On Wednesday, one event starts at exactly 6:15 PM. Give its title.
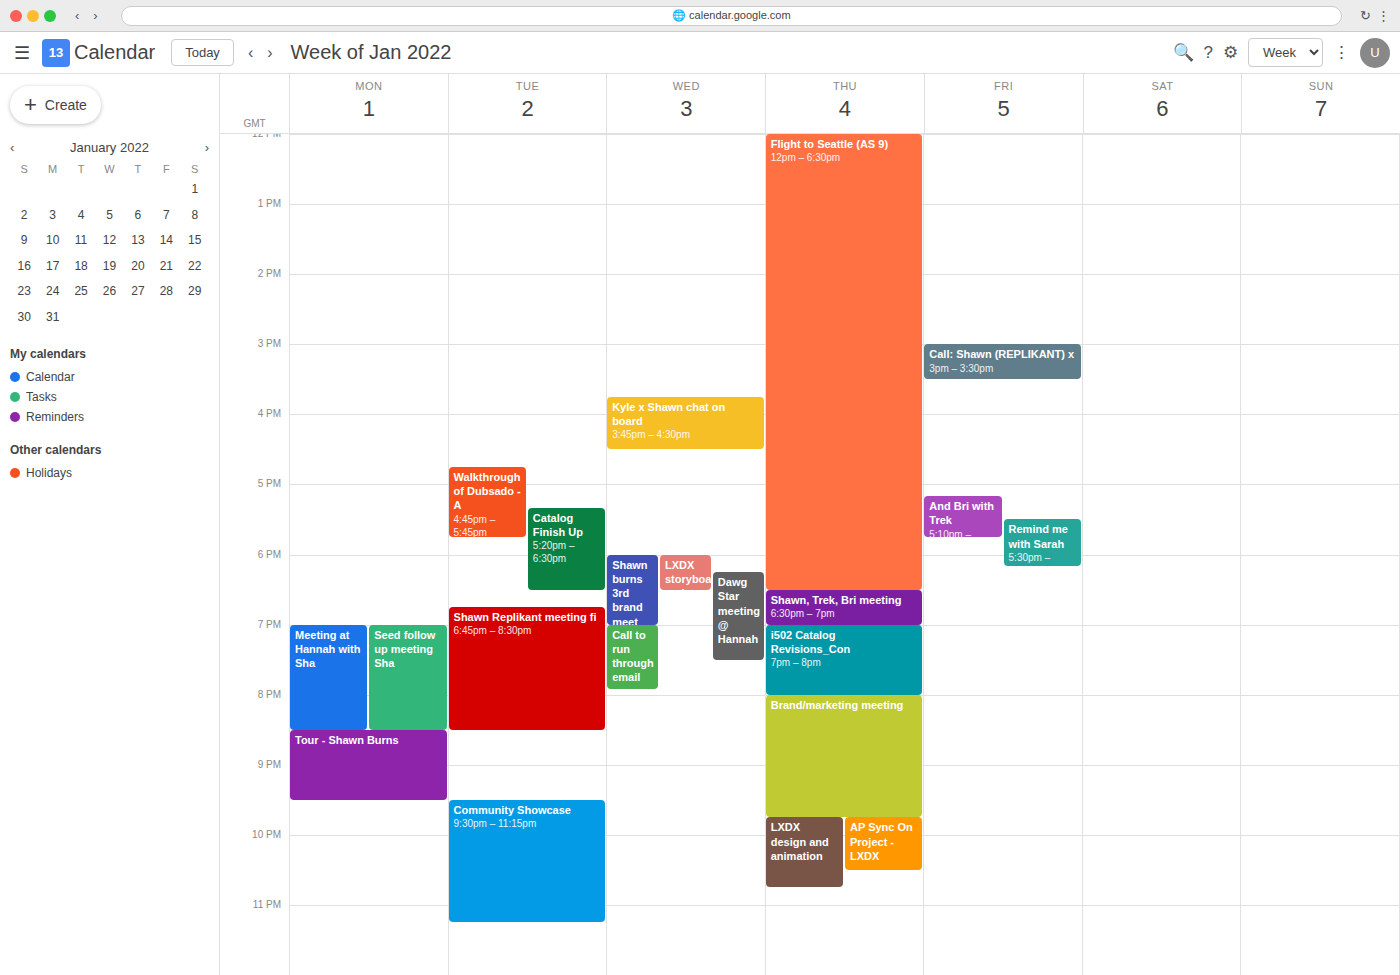
"Dawg Star meeting @ Hannah"